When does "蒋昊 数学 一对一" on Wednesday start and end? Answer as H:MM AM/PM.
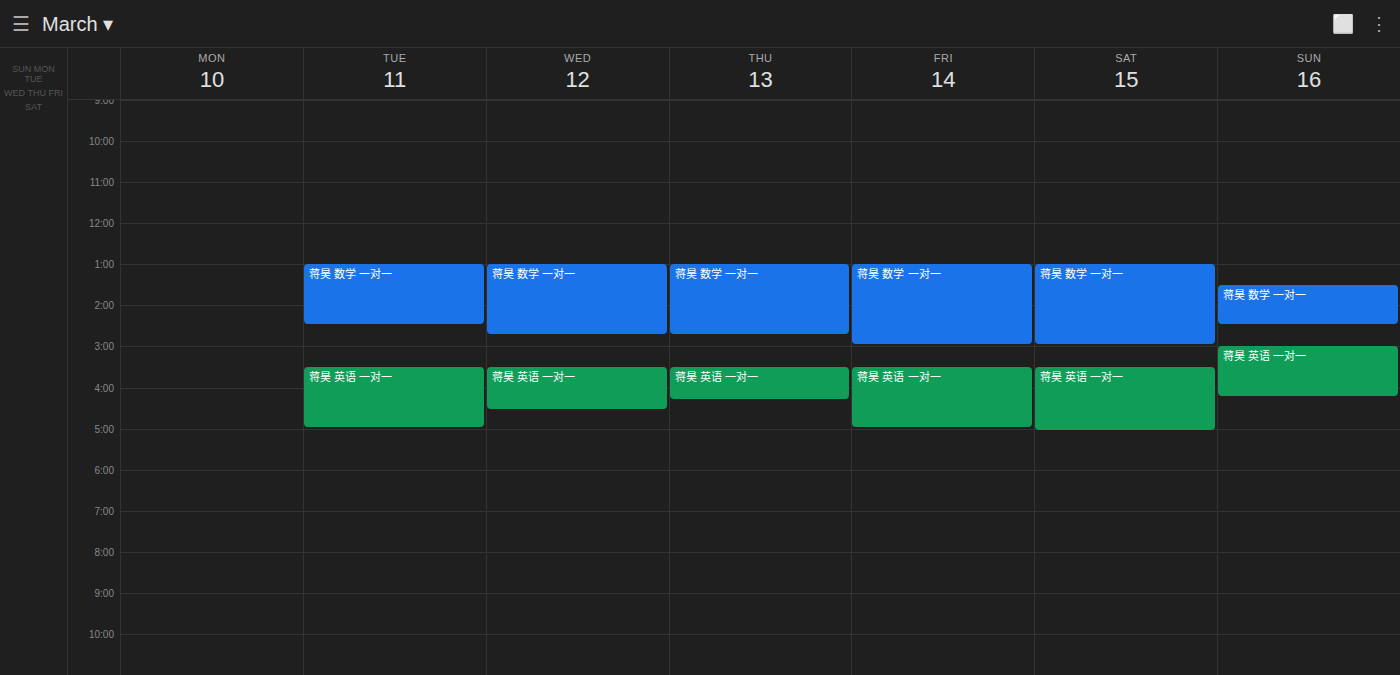
1:00 PM to 2:45 PM